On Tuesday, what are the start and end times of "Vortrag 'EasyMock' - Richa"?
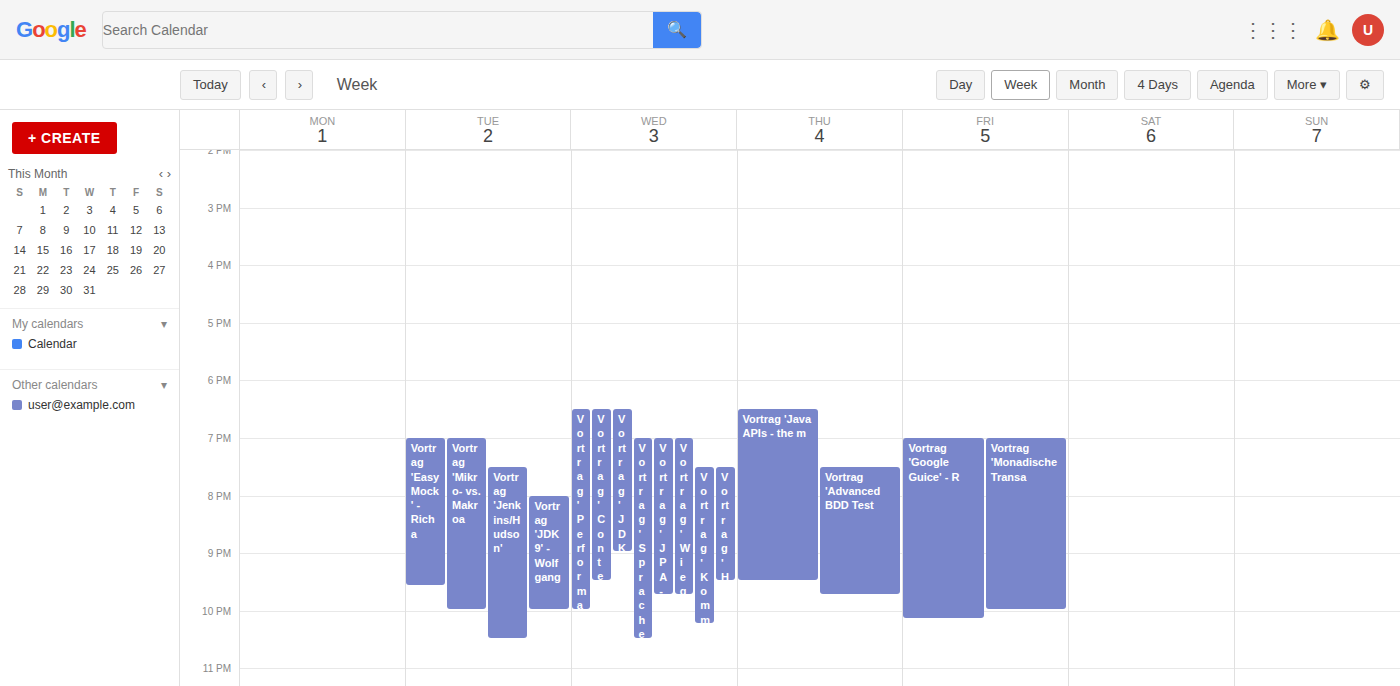
19:00 to 21:35